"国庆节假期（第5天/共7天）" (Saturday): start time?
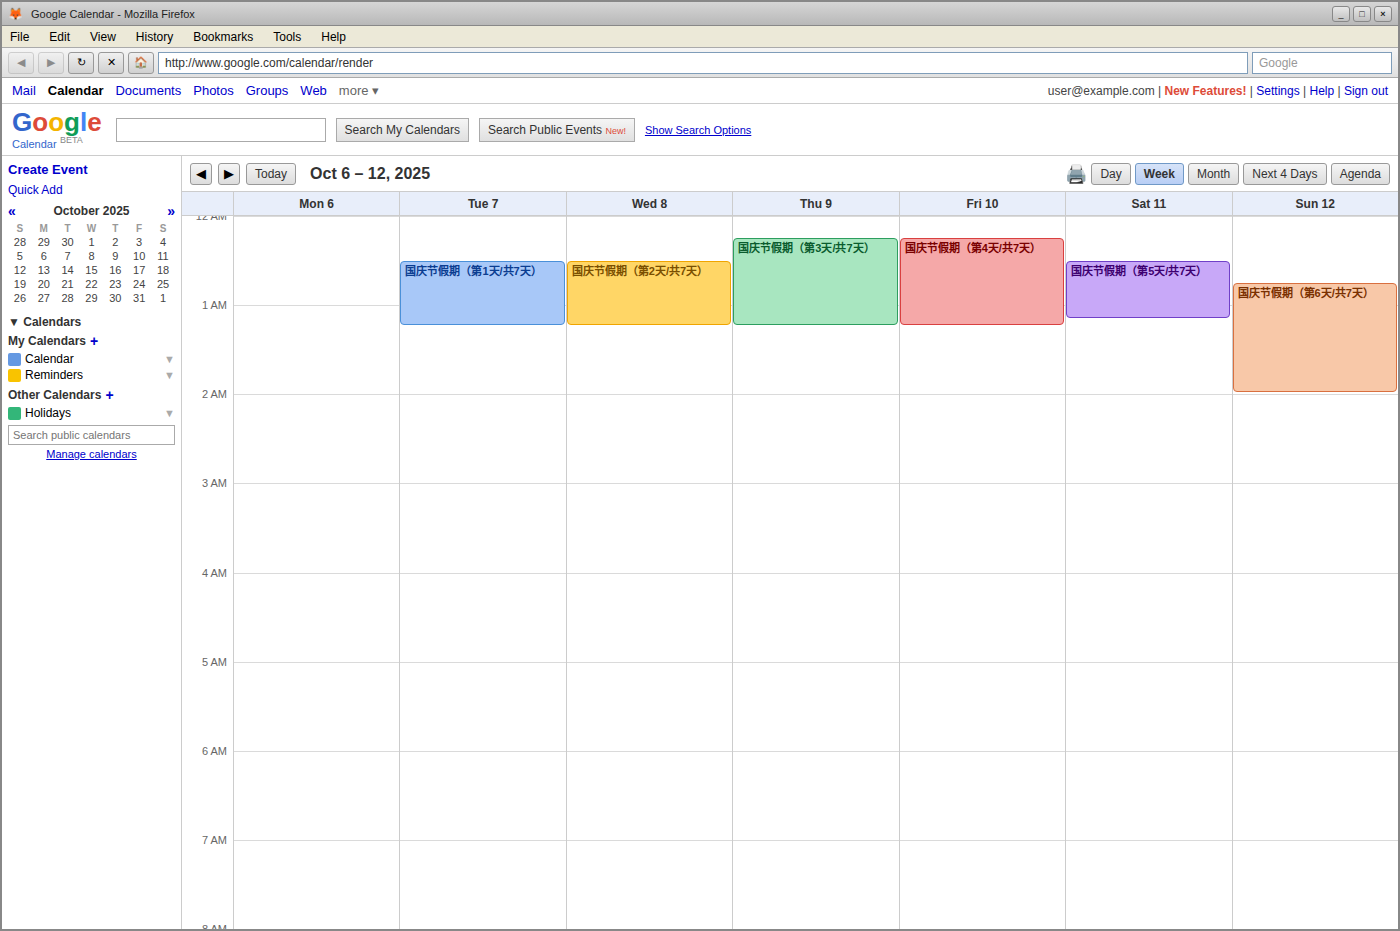
00:30